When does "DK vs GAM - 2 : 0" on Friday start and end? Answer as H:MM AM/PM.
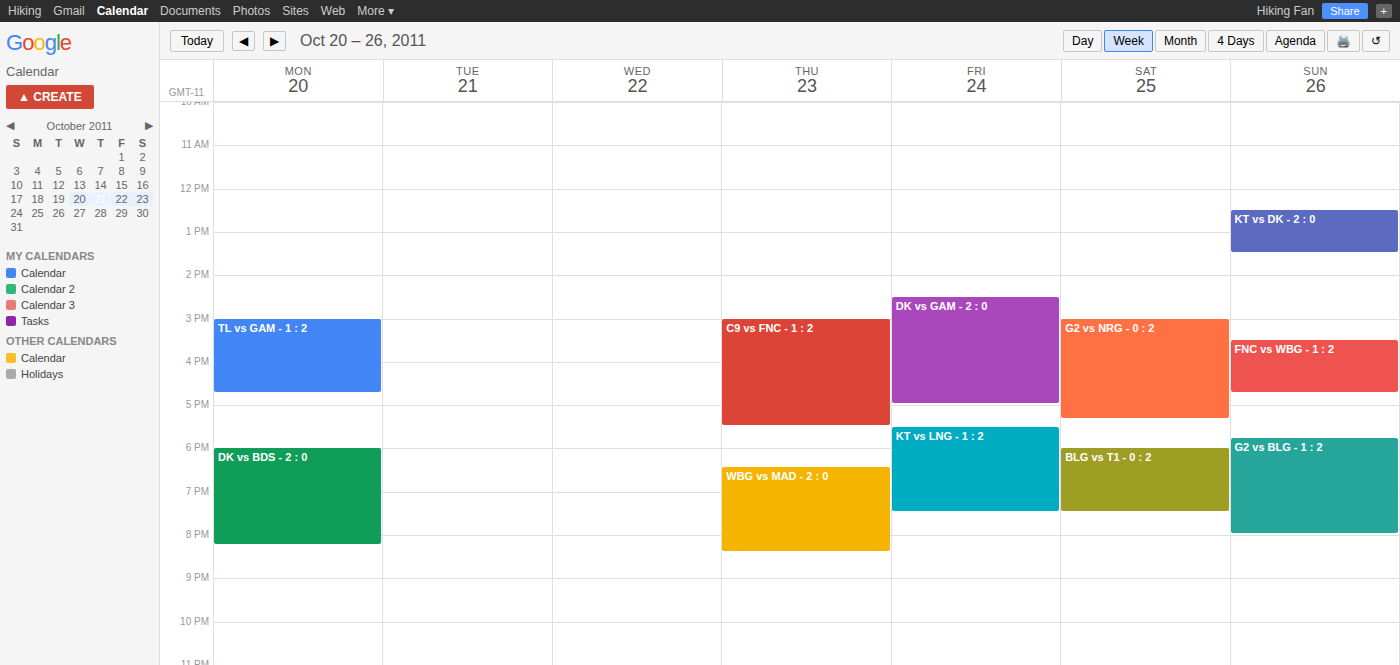
2:30 PM to 5:00 PM